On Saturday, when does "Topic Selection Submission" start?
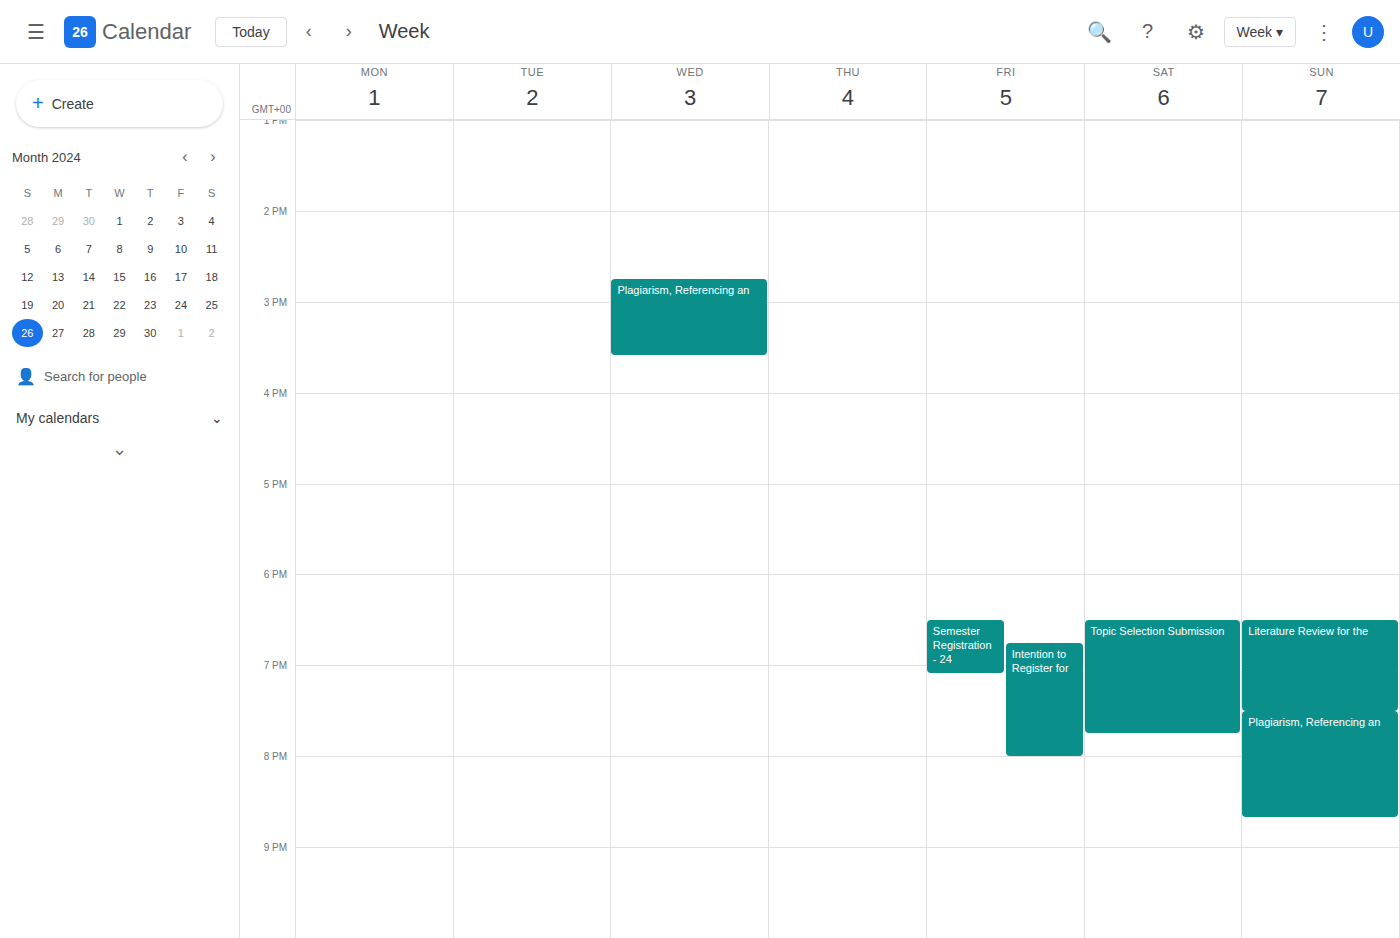
6:30 PM